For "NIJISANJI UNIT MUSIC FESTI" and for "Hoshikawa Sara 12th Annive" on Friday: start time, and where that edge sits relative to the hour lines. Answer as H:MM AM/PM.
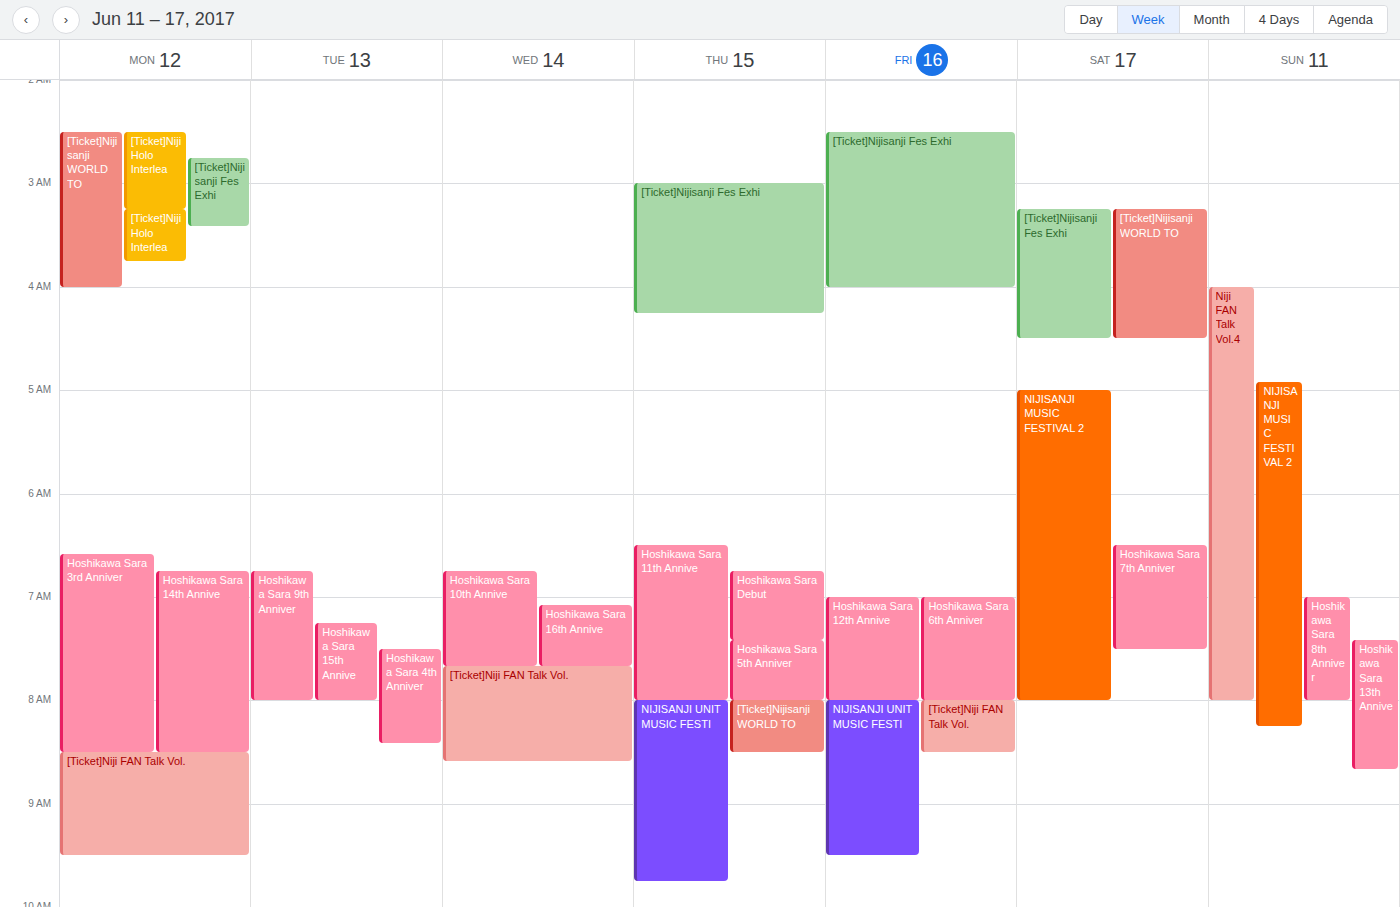
"NIJISANJI UNIT MUSIC FESTI": 8:00 AM, exactly on the 8 AM line. "Hoshikawa Sara 12th Annive": 7:00 AM, exactly on the 7 AM line.